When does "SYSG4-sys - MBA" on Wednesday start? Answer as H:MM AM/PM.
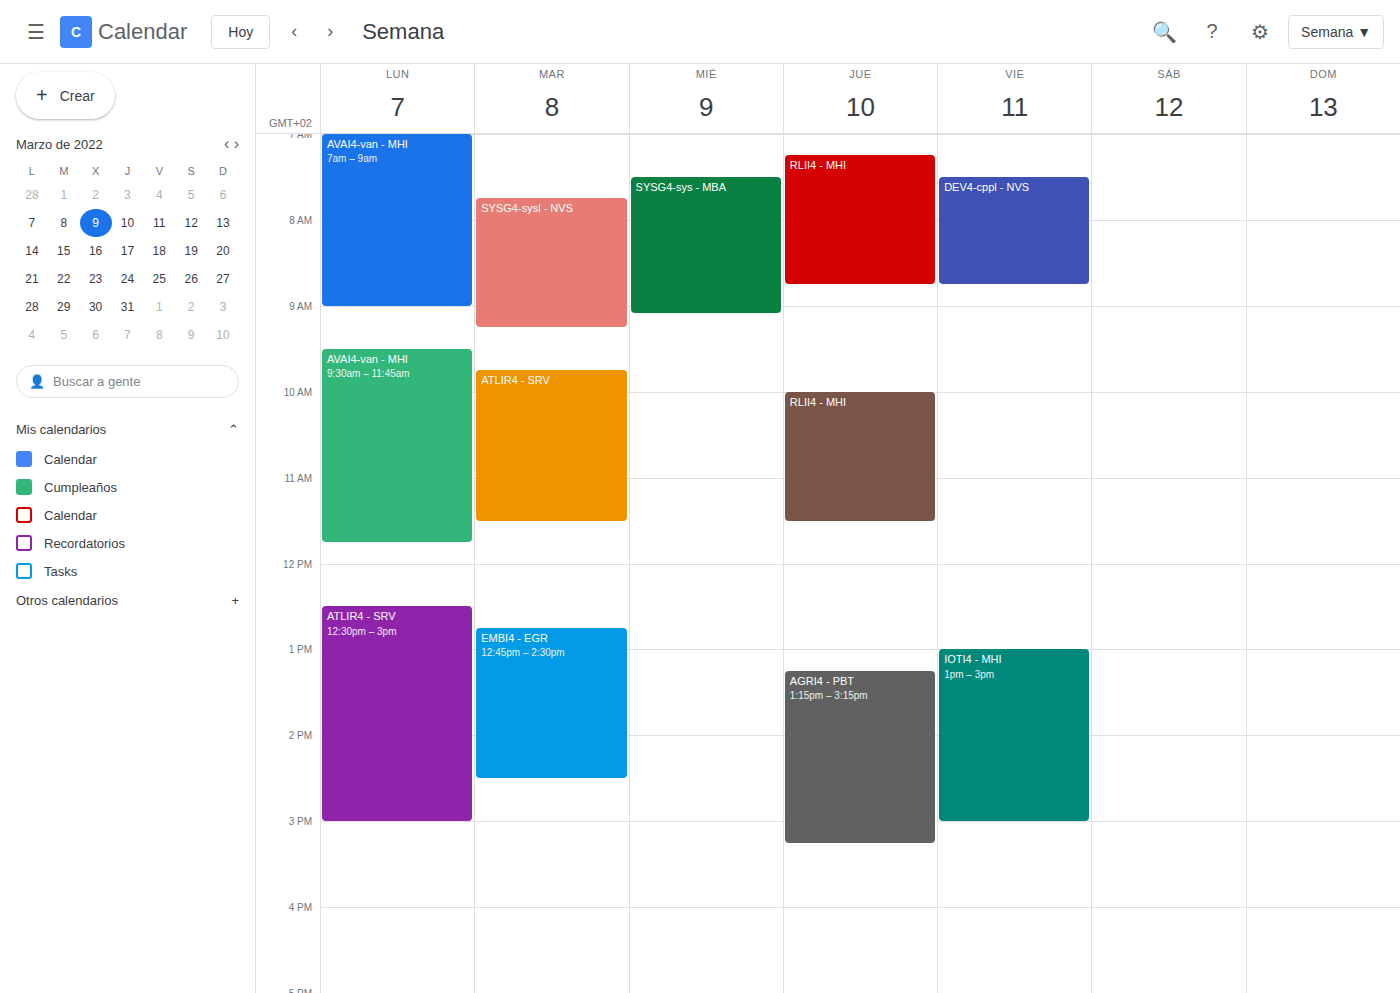
7:30 AM